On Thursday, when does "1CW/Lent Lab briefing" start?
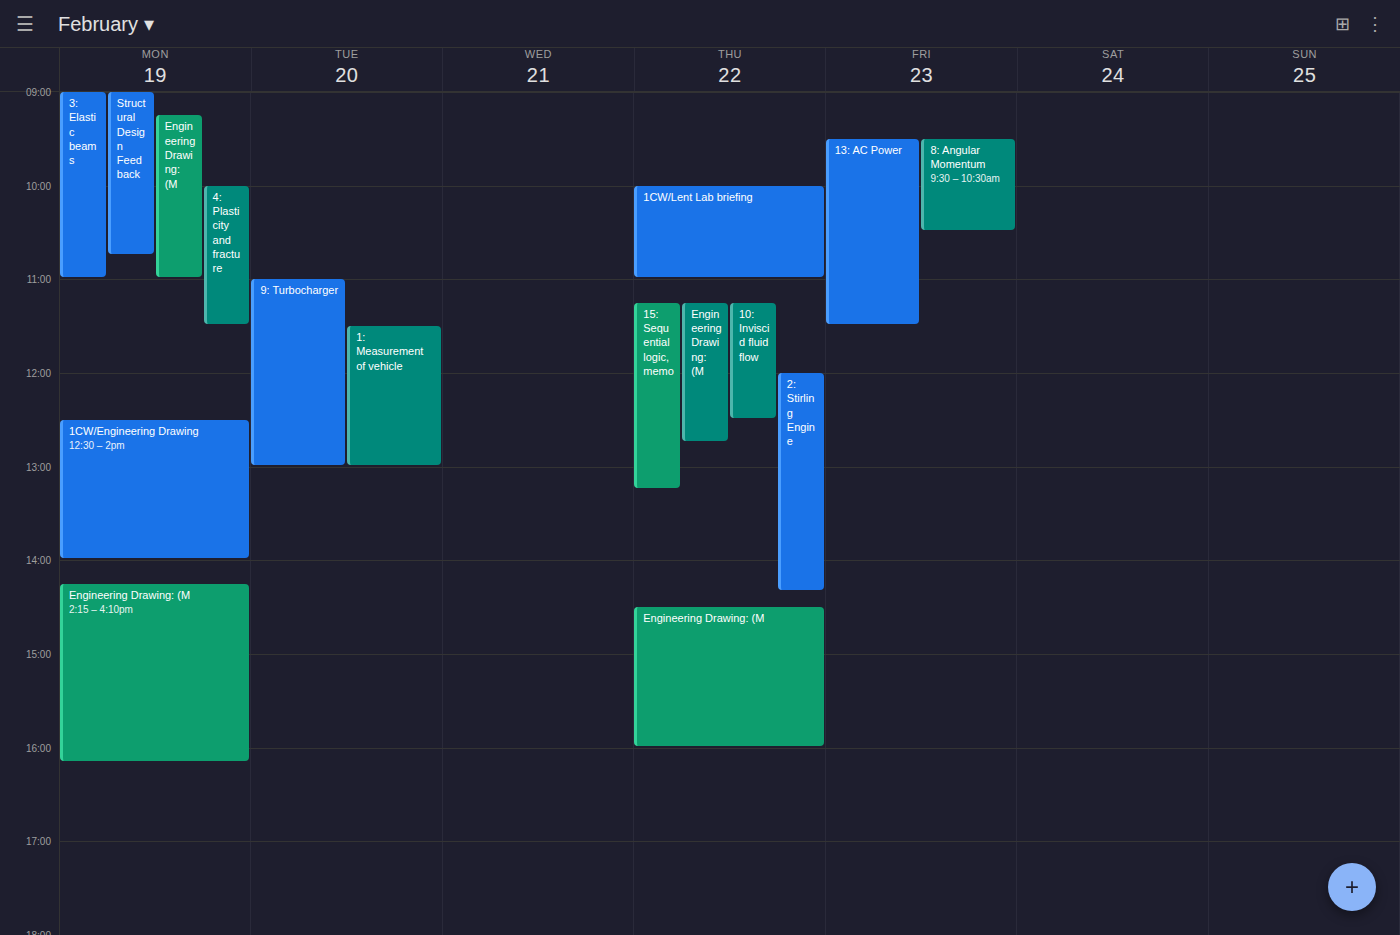
10:00 AM